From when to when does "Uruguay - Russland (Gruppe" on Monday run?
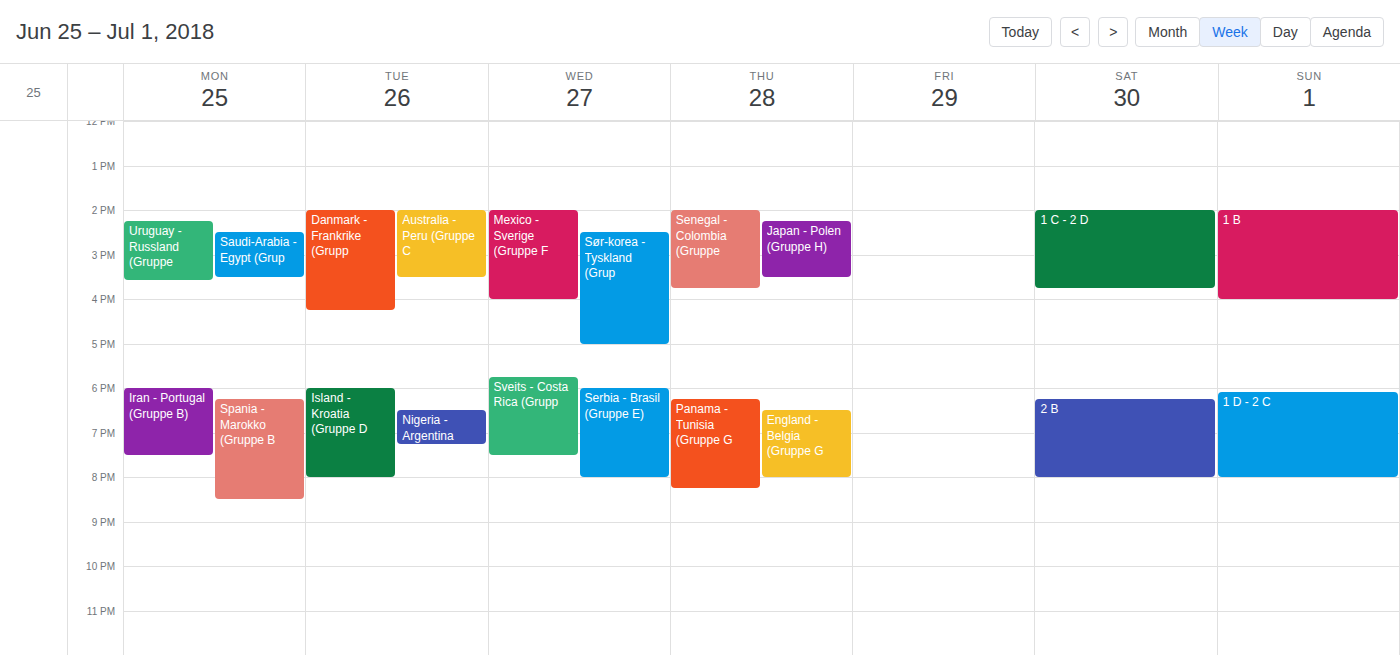
2:15 PM to 3:35 PM